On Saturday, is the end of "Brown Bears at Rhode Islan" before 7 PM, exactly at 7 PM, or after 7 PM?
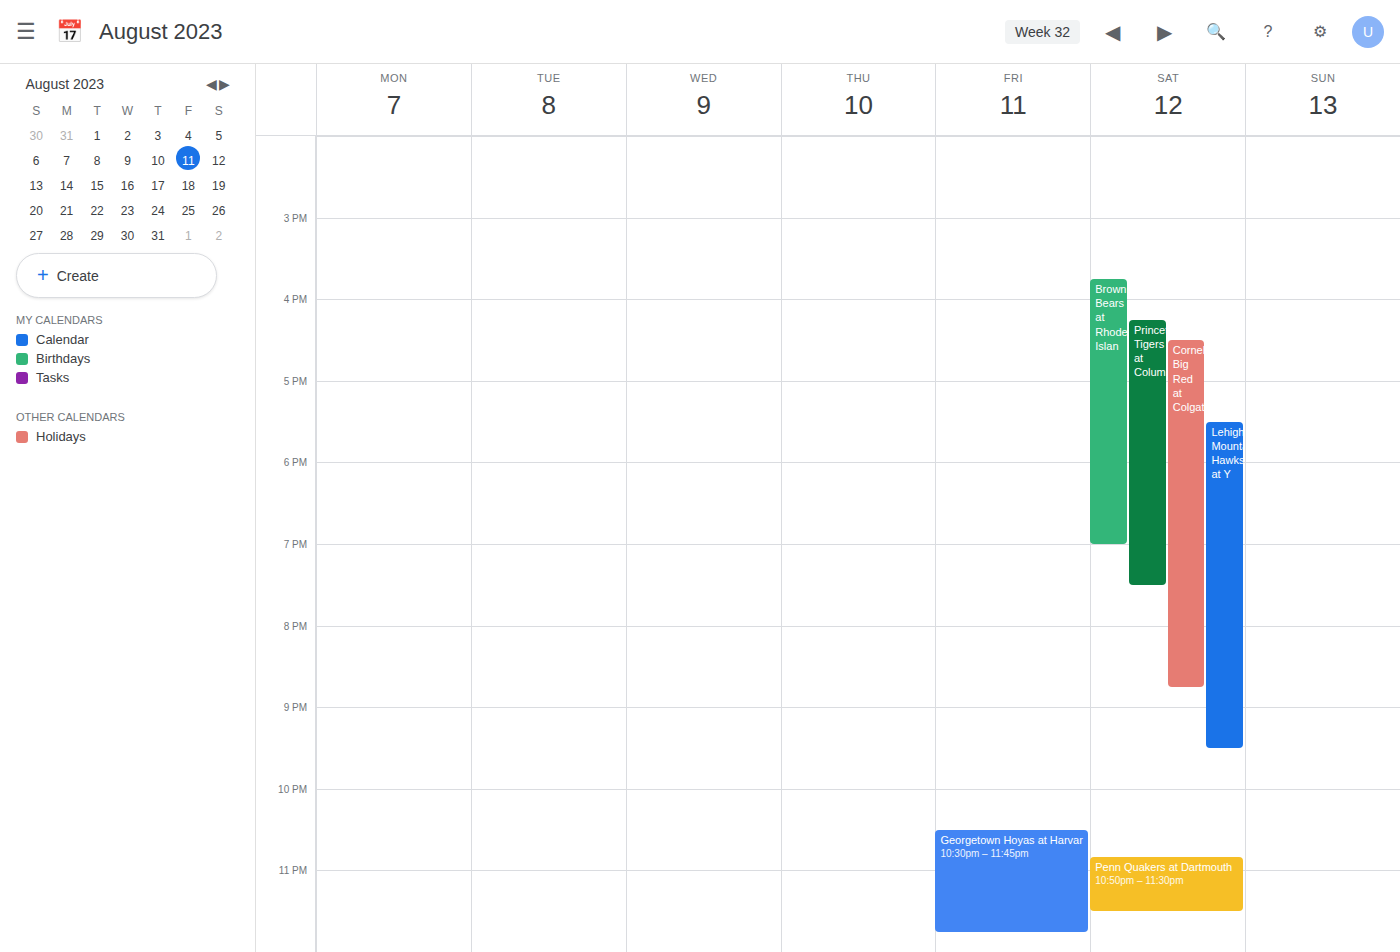
7:00 PM -- exactly at 7 PM, on the 7 PM line.